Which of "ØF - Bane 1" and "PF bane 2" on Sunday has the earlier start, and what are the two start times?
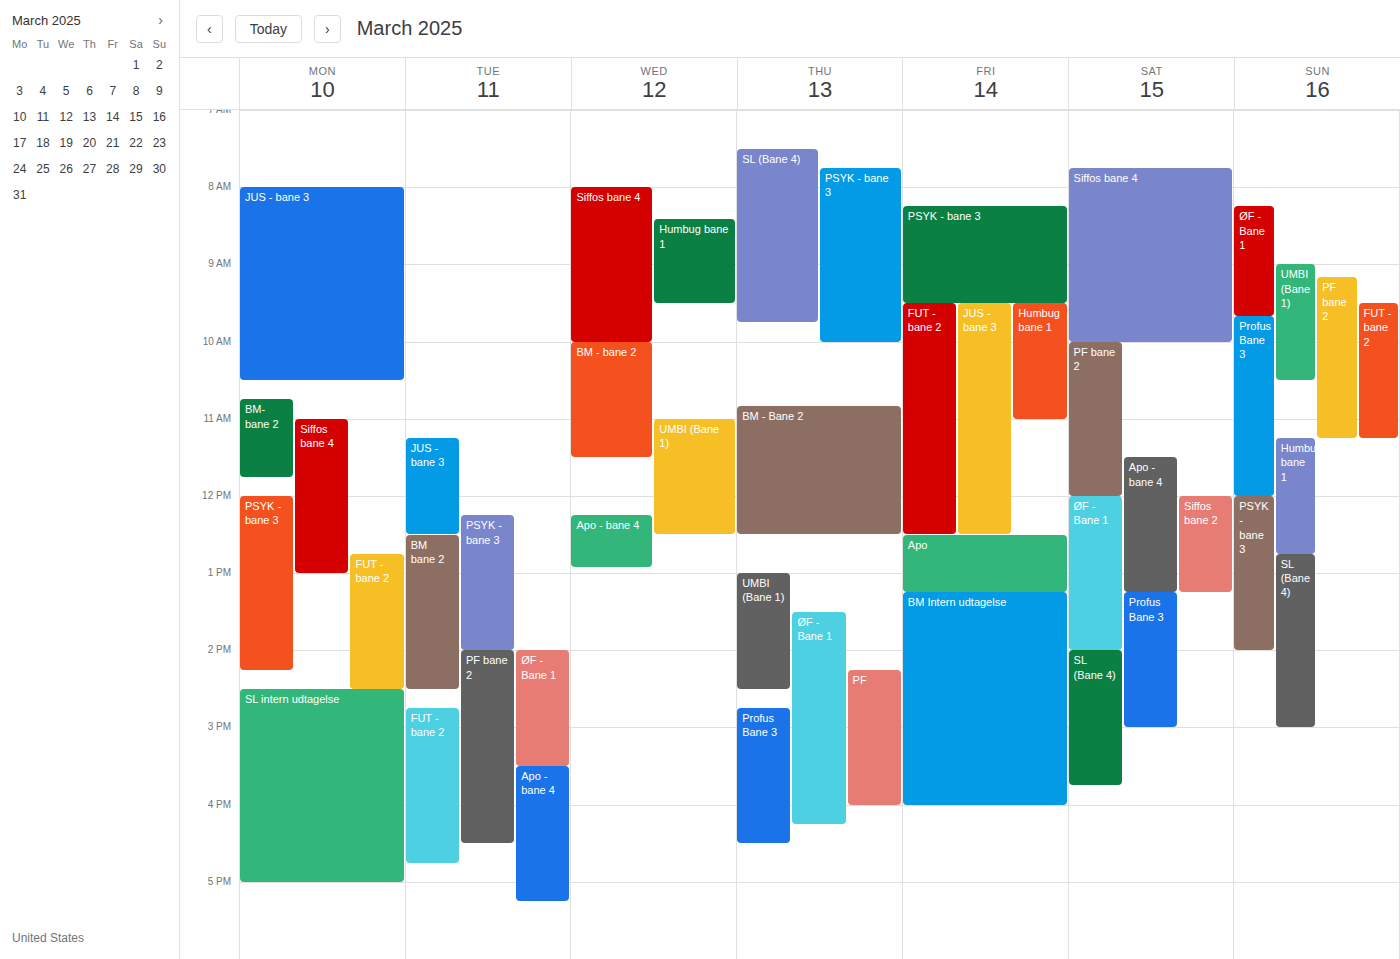
"ØF - Bane 1" 8:15 AM; "PF bane 2" 9:10 AM.